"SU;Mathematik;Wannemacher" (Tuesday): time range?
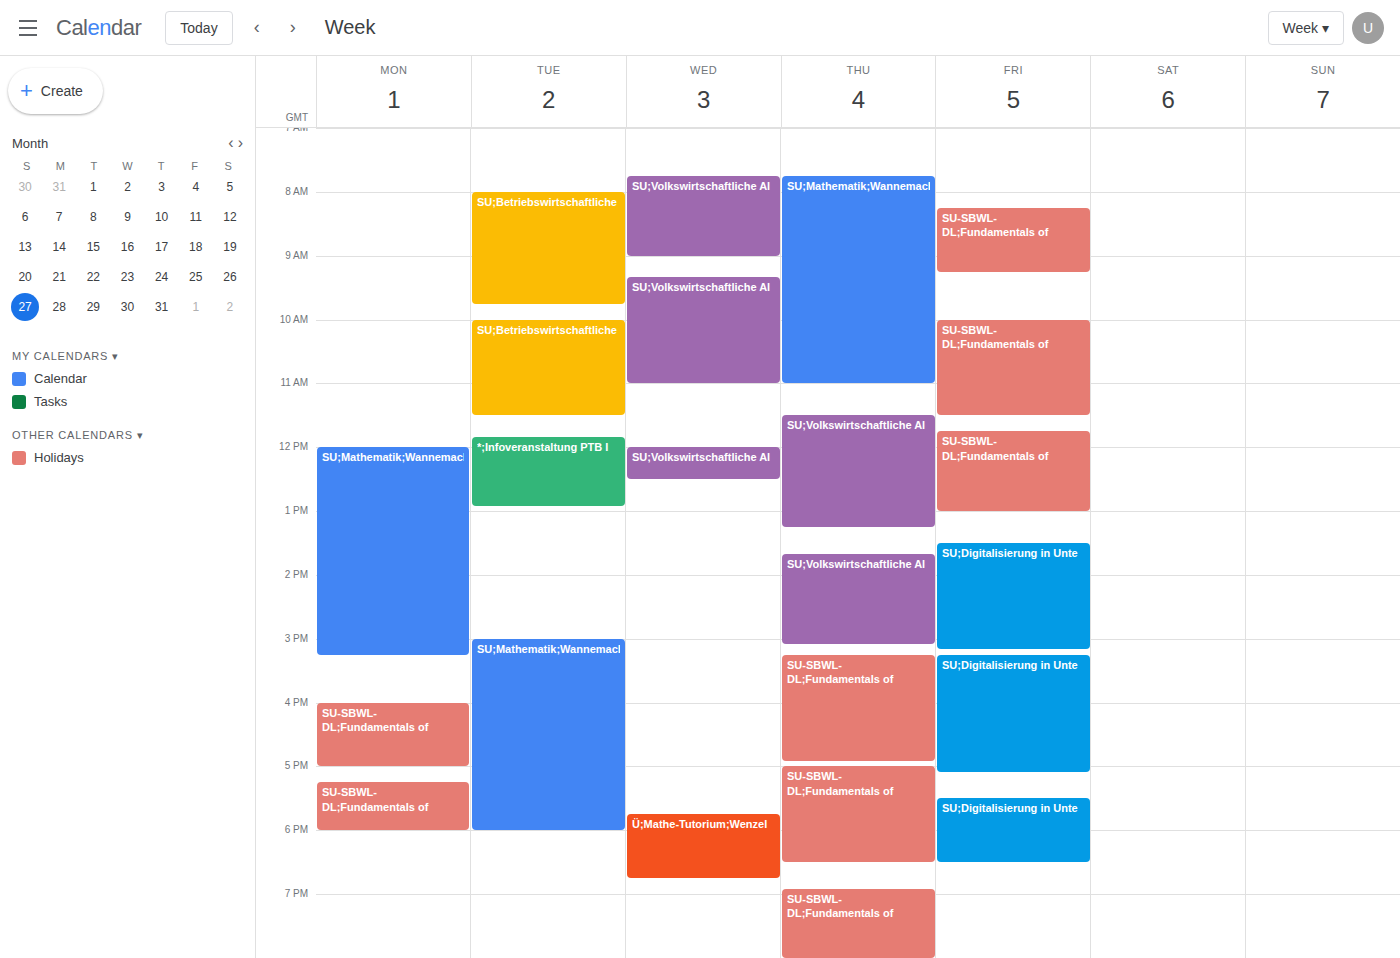
3:00 PM to 6:00 PM